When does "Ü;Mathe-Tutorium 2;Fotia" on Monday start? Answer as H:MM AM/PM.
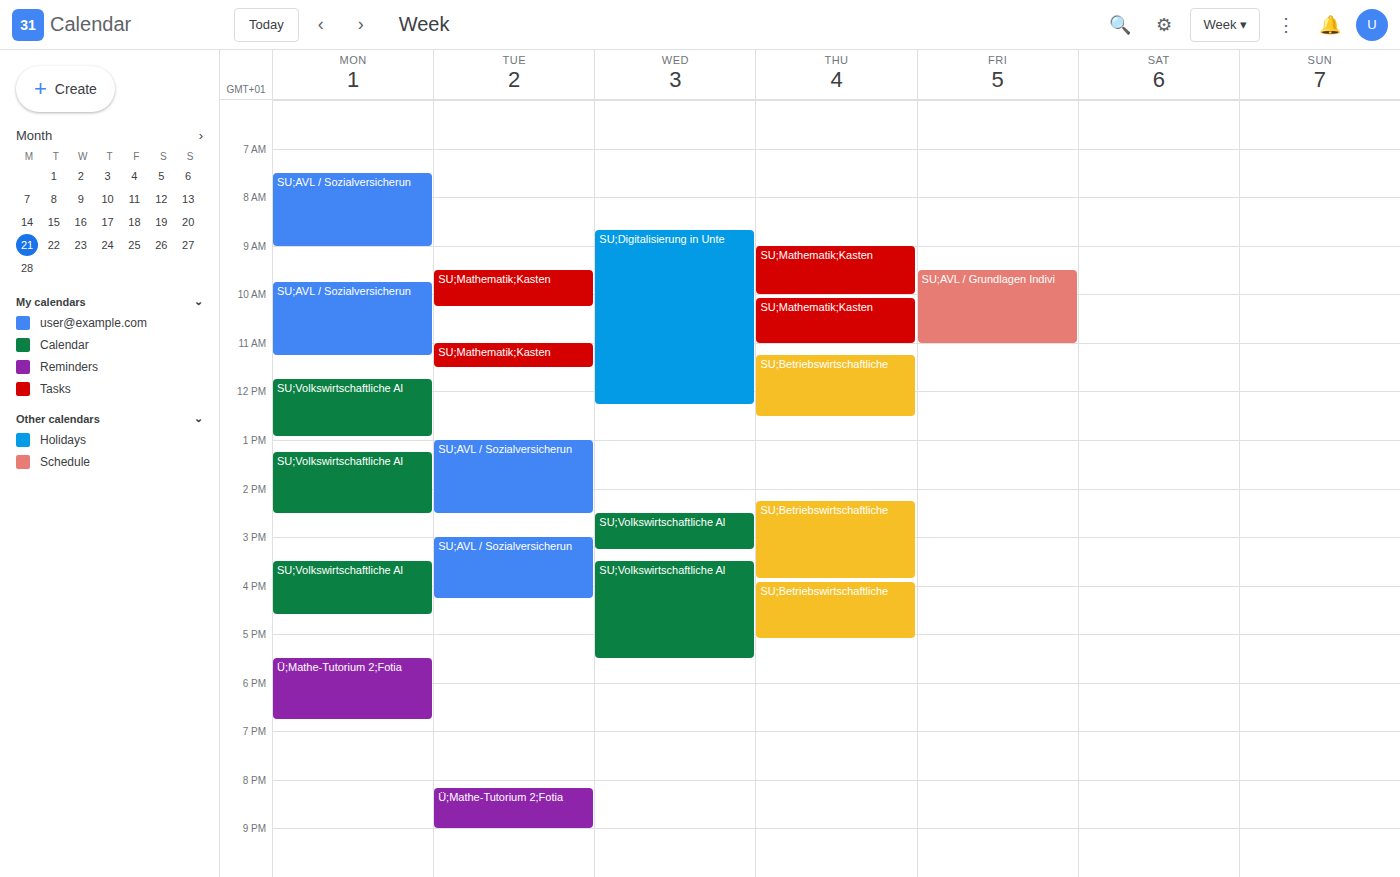
5:30 PM